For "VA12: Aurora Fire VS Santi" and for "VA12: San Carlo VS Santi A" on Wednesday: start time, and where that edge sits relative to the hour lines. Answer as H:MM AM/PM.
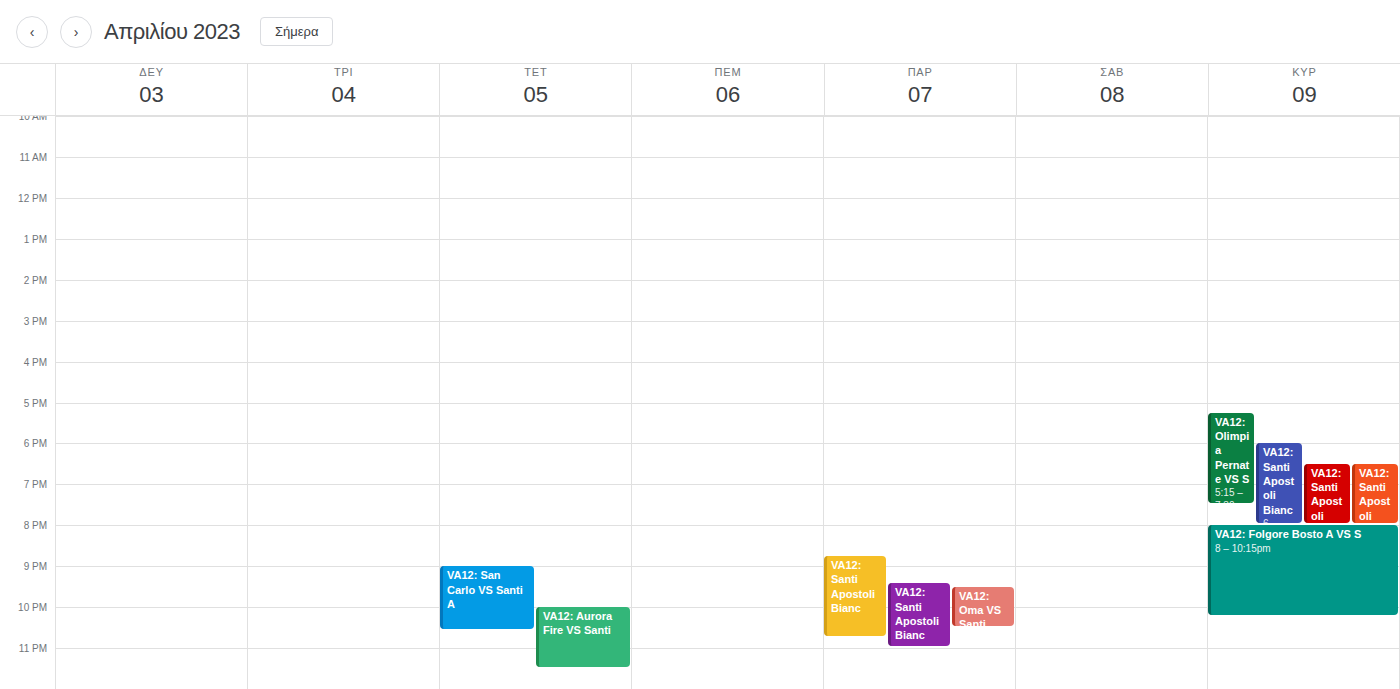
"VA12: Aurora Fire VS Santi": 10:00 PM, exactly on the 10 PM line. "VA12: San Carlo VS Santi A": 9:00 PM, exactly on the 9 PM line.